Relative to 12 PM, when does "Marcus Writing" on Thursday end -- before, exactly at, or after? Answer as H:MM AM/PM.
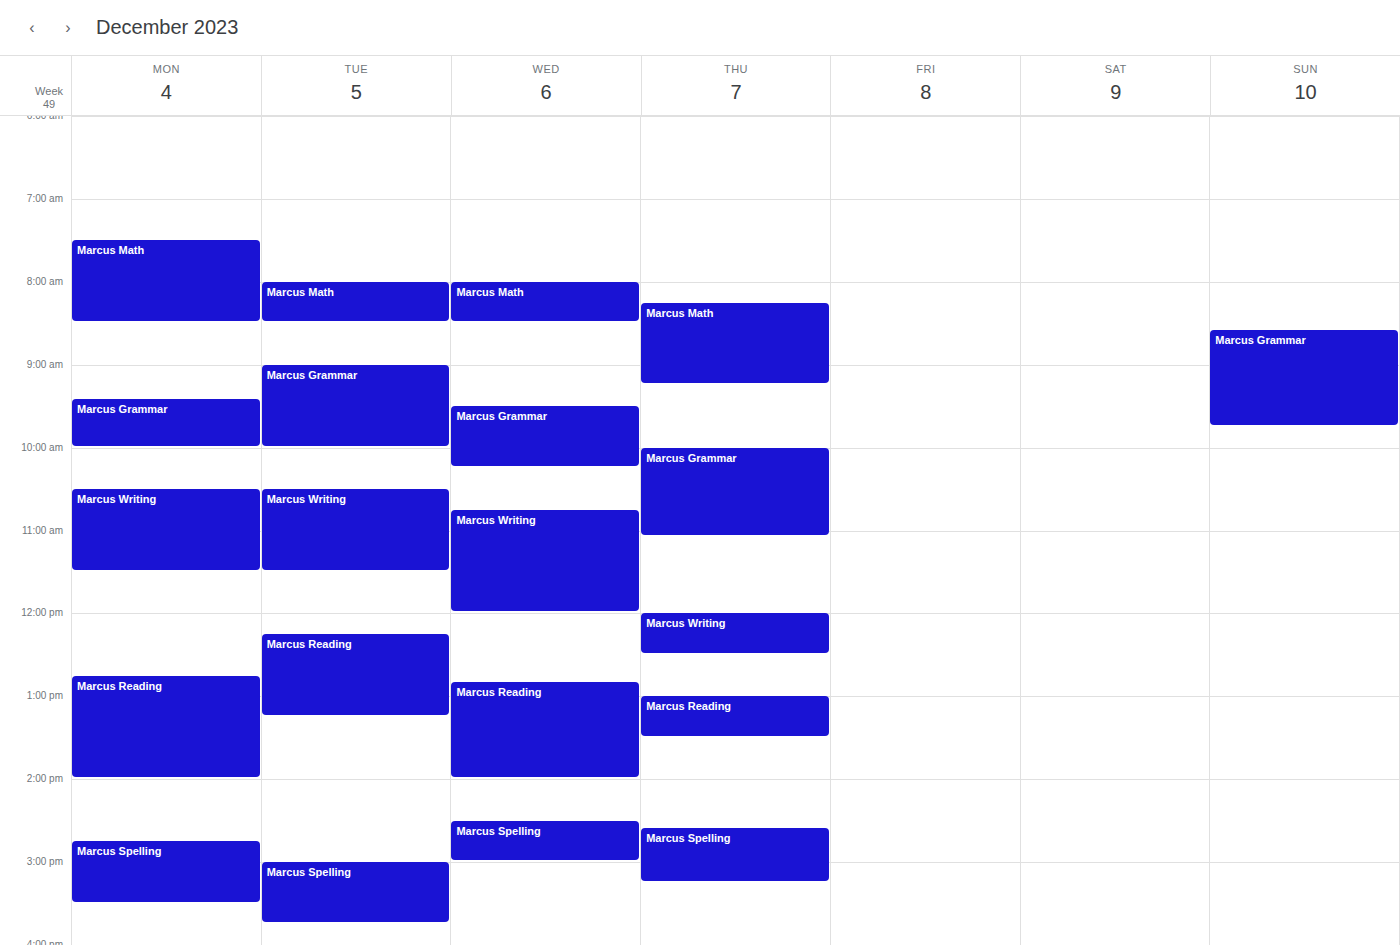
12:30 PM -- after 12 PM, 30 minutes below the 12 PM line.